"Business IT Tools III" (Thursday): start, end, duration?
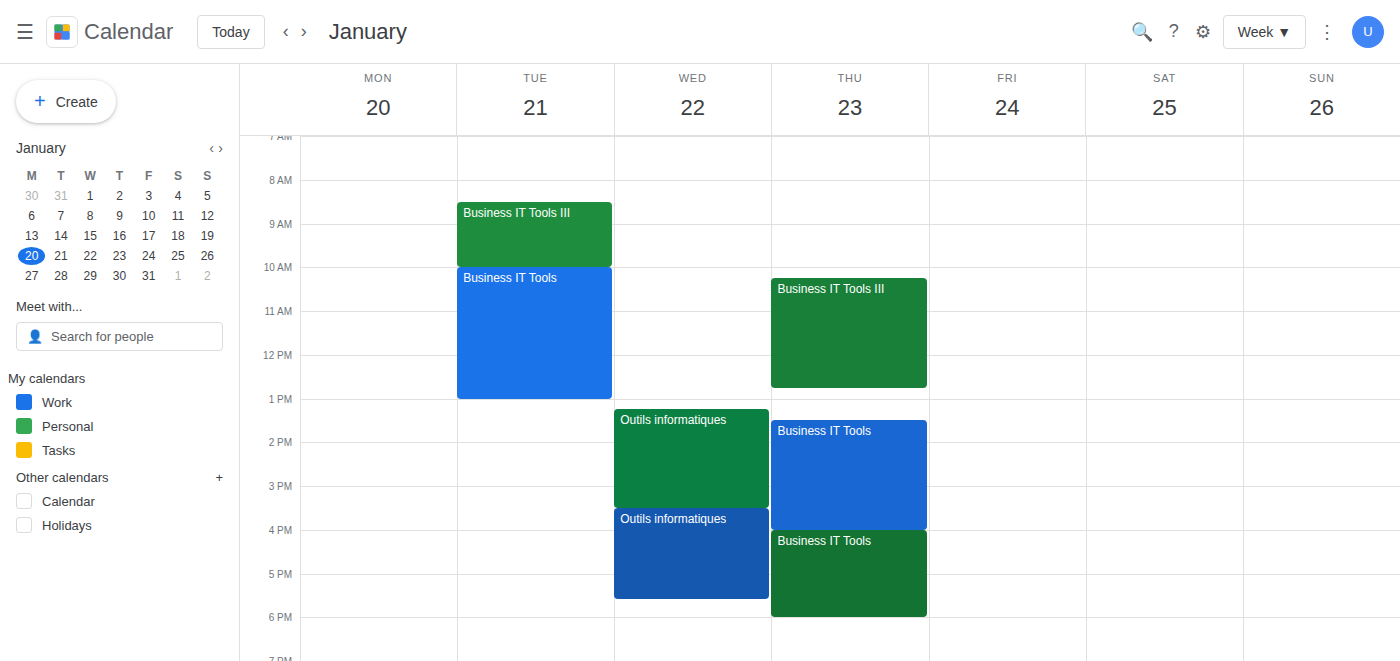
10:15 AM to 12:45 PM, 2 hours 30 minutes